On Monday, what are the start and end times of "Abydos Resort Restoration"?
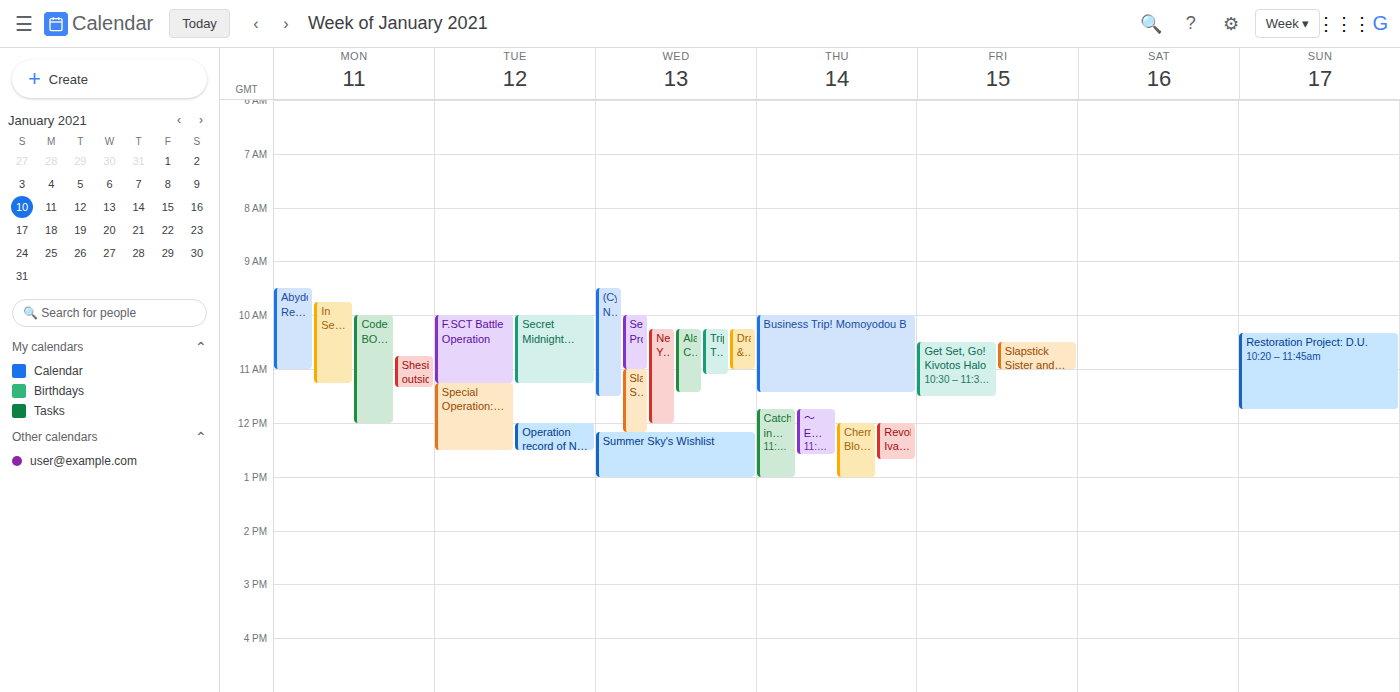
9:30 AM to 11:00 AM